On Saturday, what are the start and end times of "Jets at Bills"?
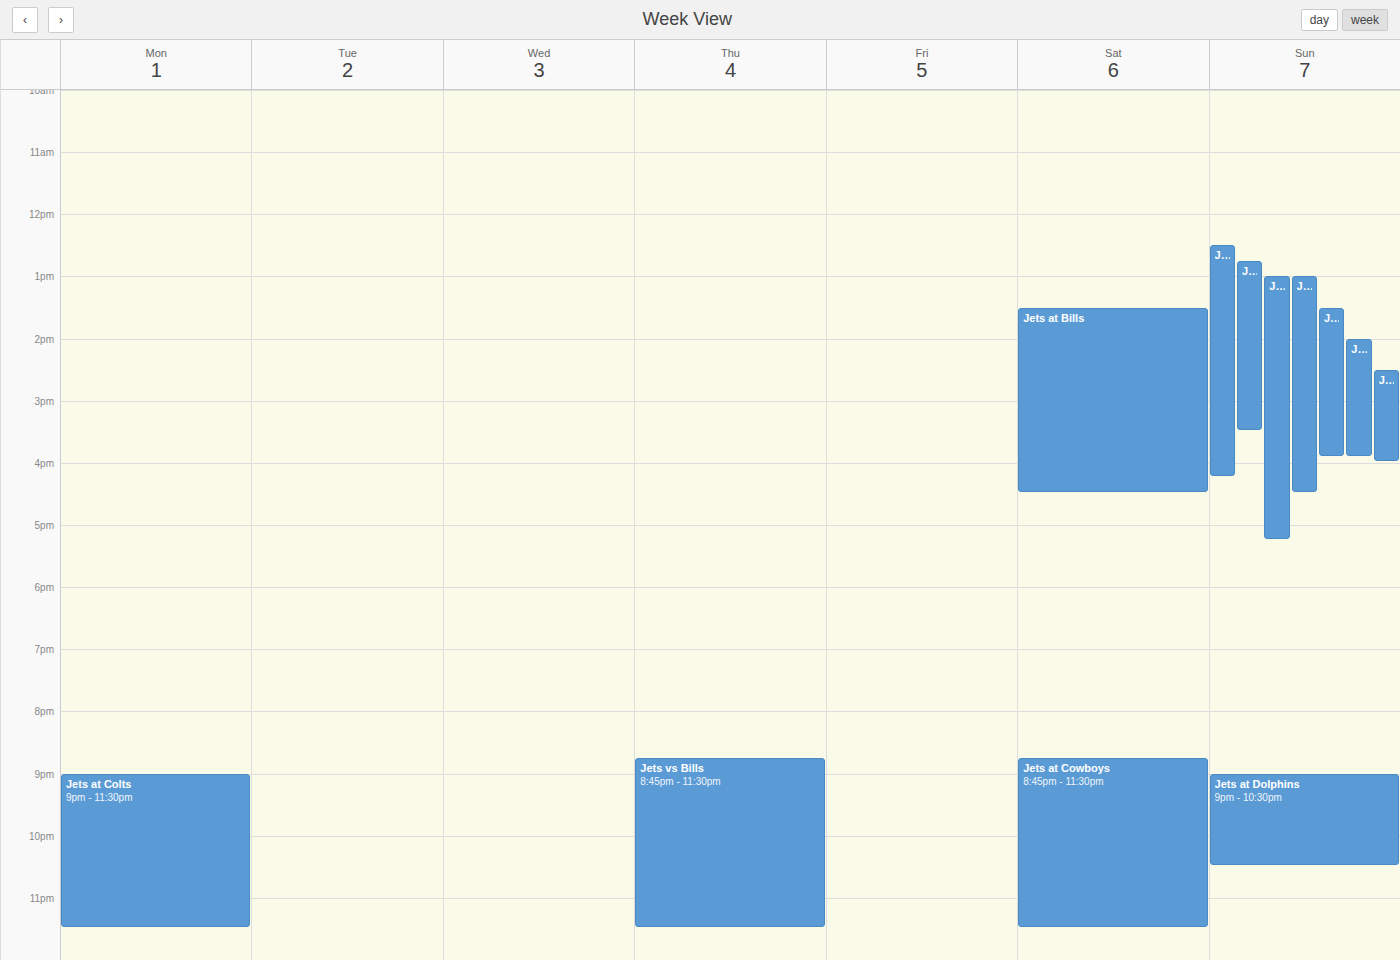
1:30 PM to 4:30 PM